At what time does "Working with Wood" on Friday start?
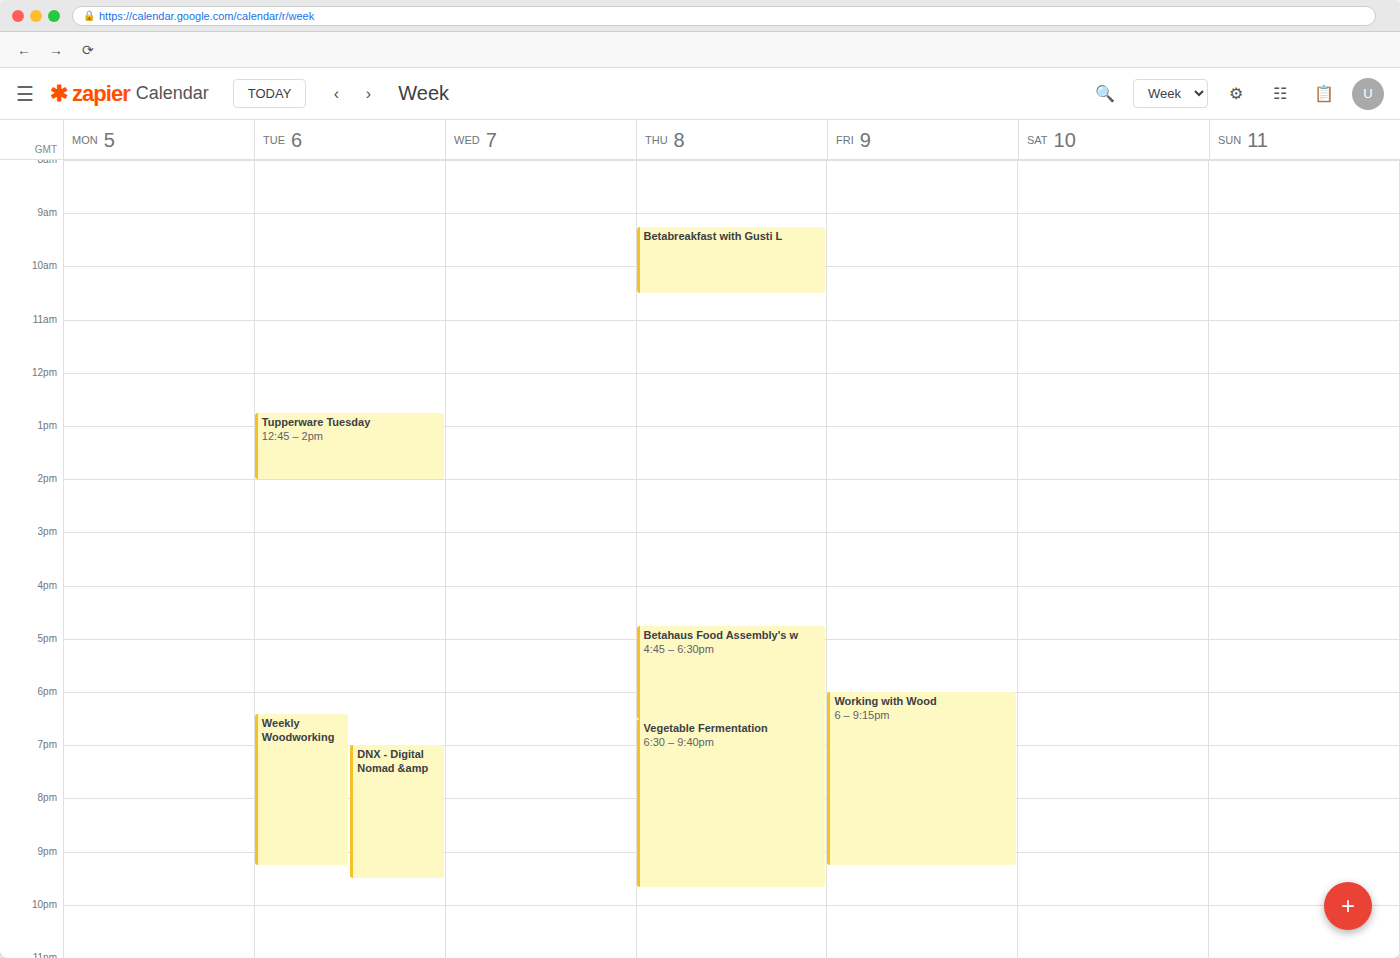
6:00 PM